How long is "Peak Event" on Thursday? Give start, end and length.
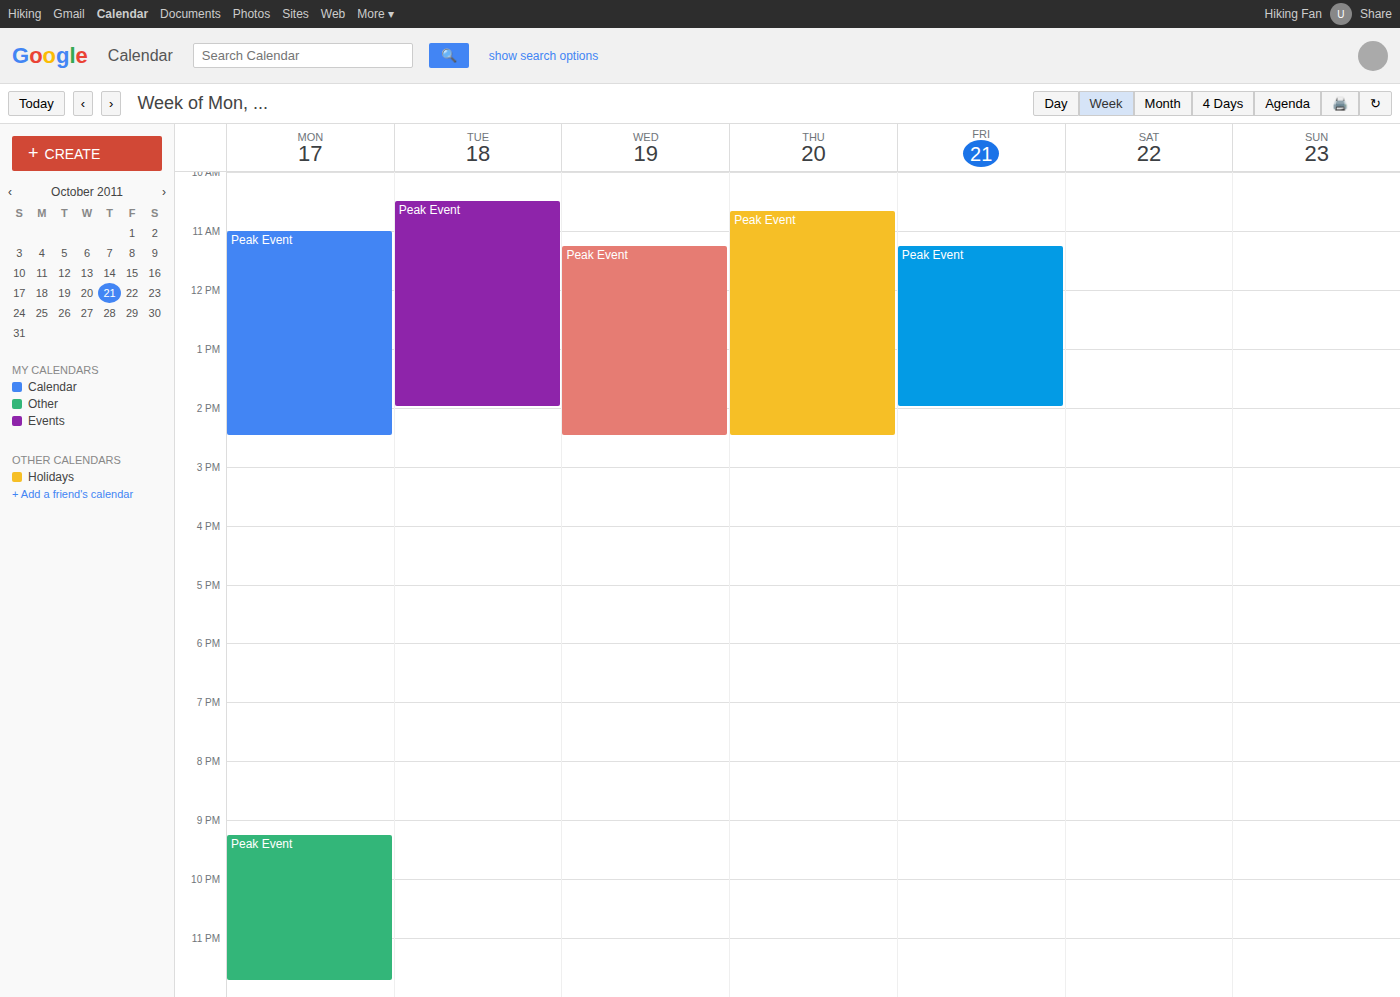
10:40 to 14:30, 3 hours 50 minutes